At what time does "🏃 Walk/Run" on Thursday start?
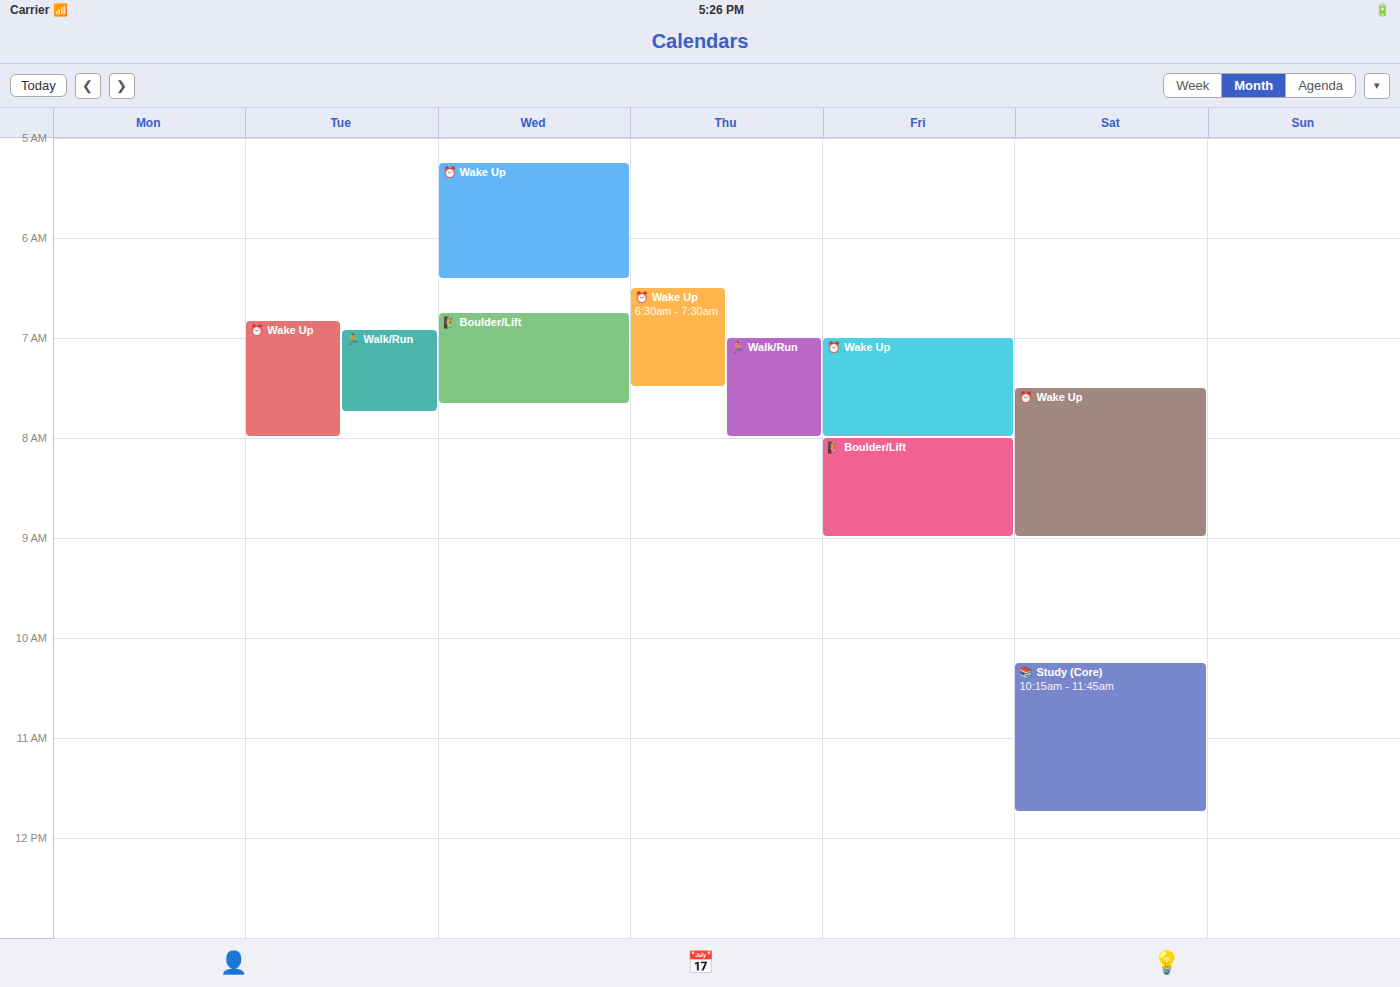
7:00 AM